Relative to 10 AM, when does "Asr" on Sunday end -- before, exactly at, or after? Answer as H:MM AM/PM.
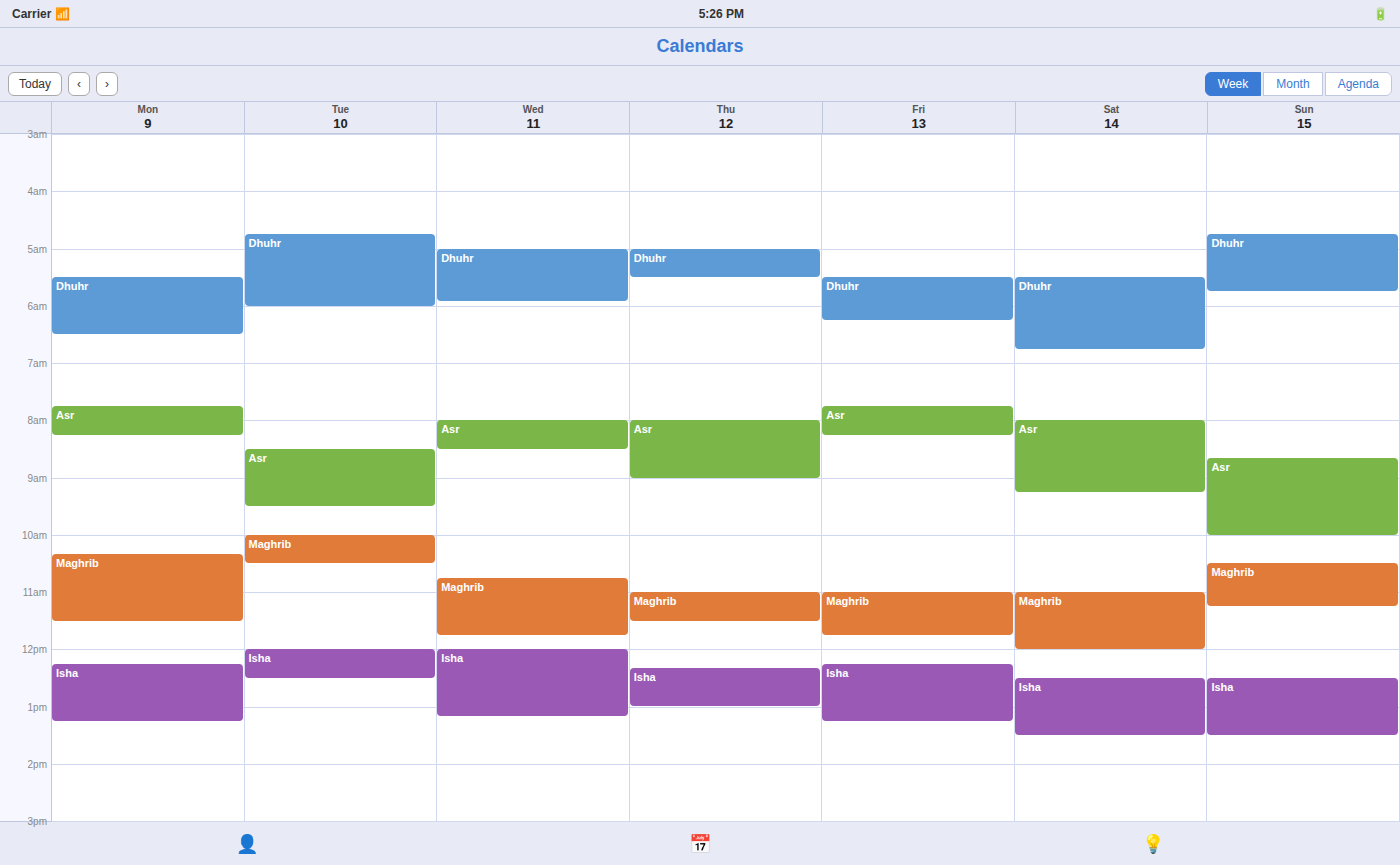
10:00 AM -- exactly at 10 AM, on the 10 AM line.